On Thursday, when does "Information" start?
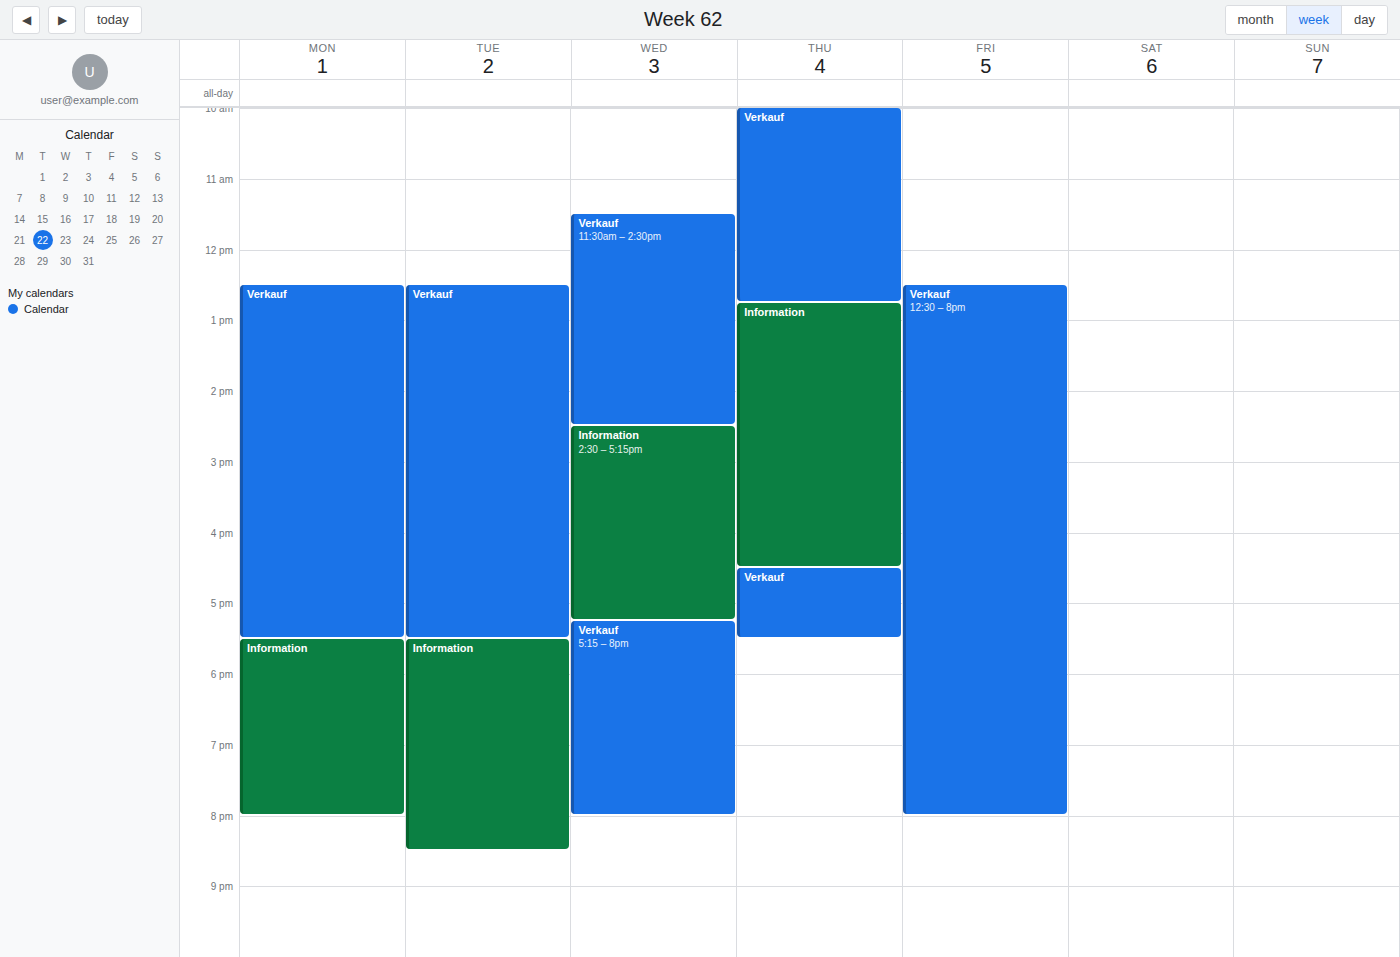
12:45